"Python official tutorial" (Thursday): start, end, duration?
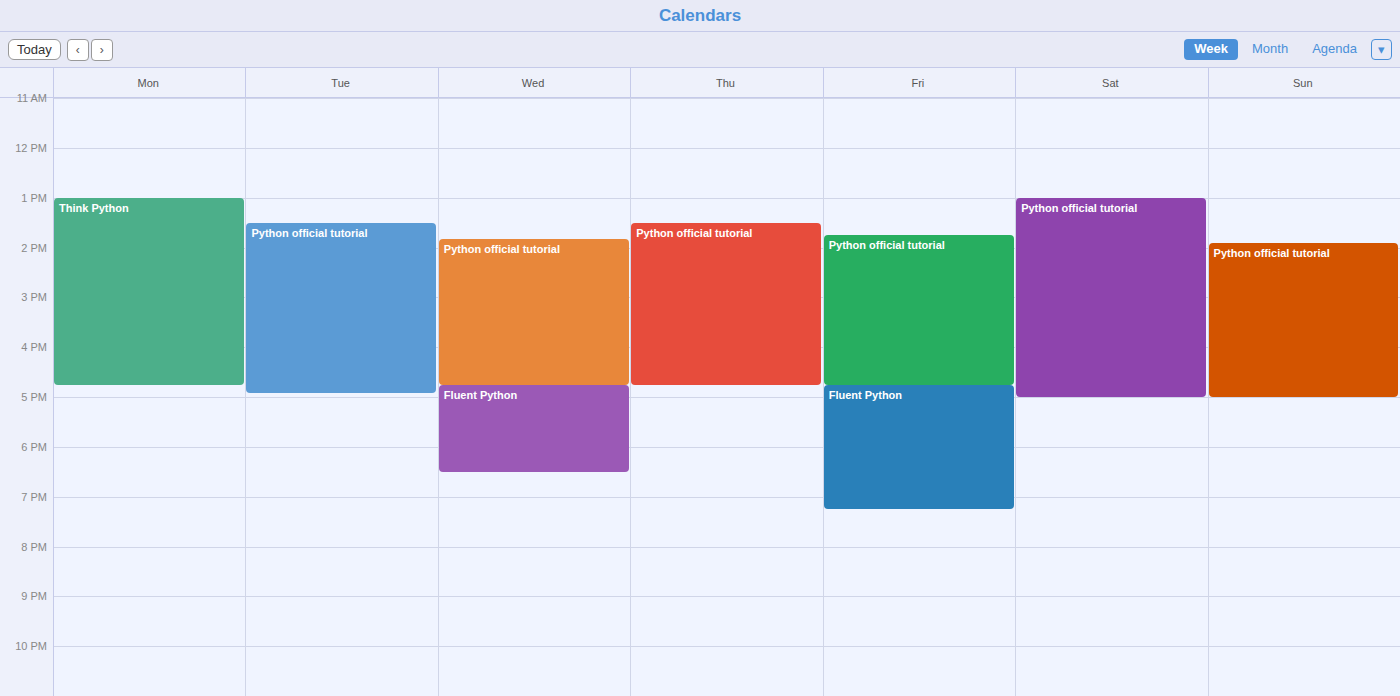
13:30 to 16:45, 3 hours 15 minutes